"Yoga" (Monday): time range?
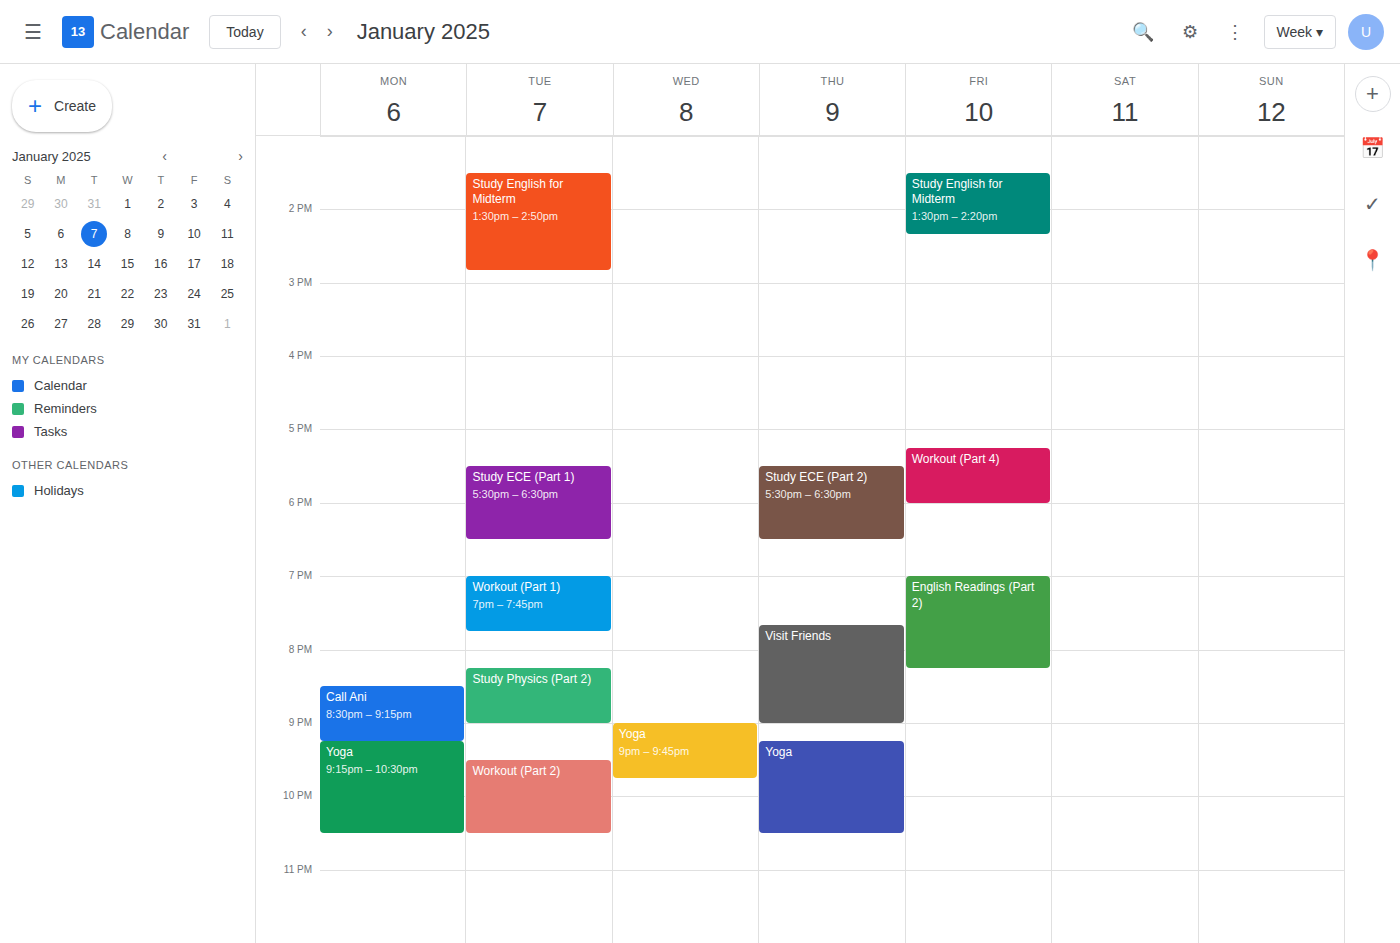
9:15 PM to 10:30 PM